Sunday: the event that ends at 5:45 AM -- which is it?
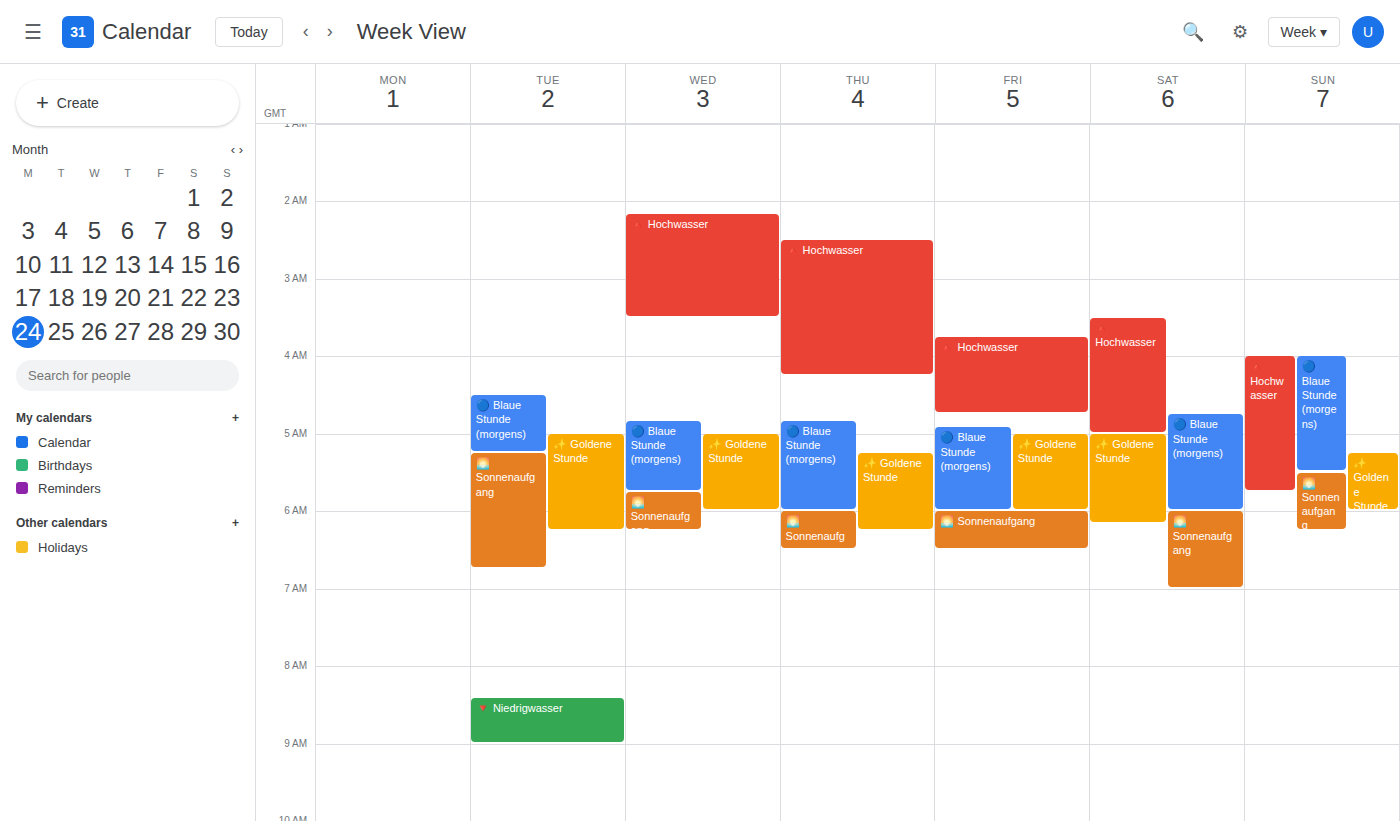
"🔺 Hochwasser"